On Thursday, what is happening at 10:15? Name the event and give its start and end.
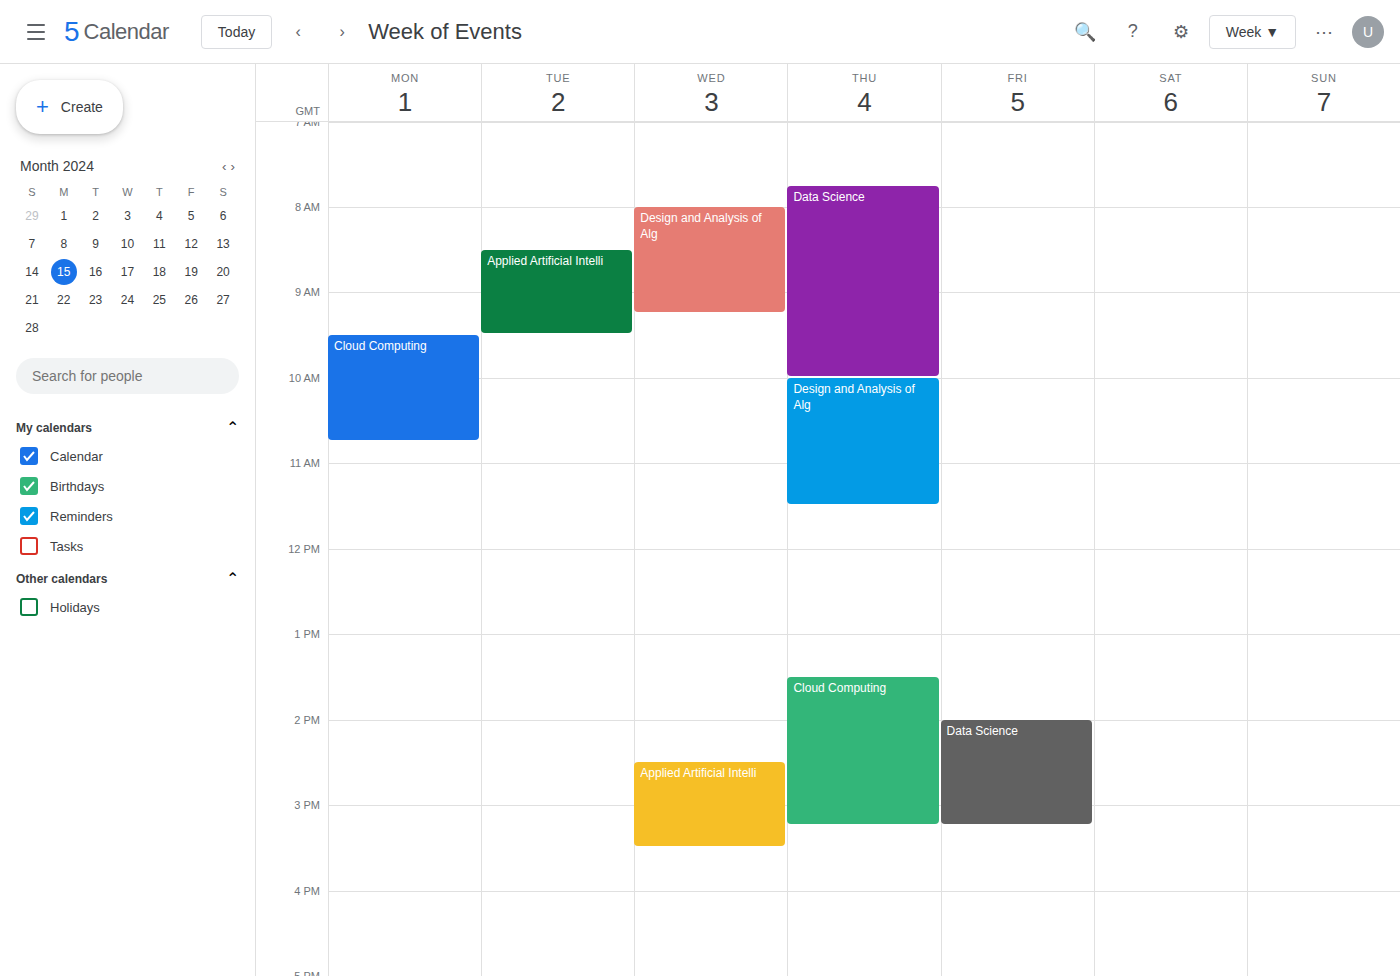
"Design and Analysis of Alg", 10:00 to 11:30